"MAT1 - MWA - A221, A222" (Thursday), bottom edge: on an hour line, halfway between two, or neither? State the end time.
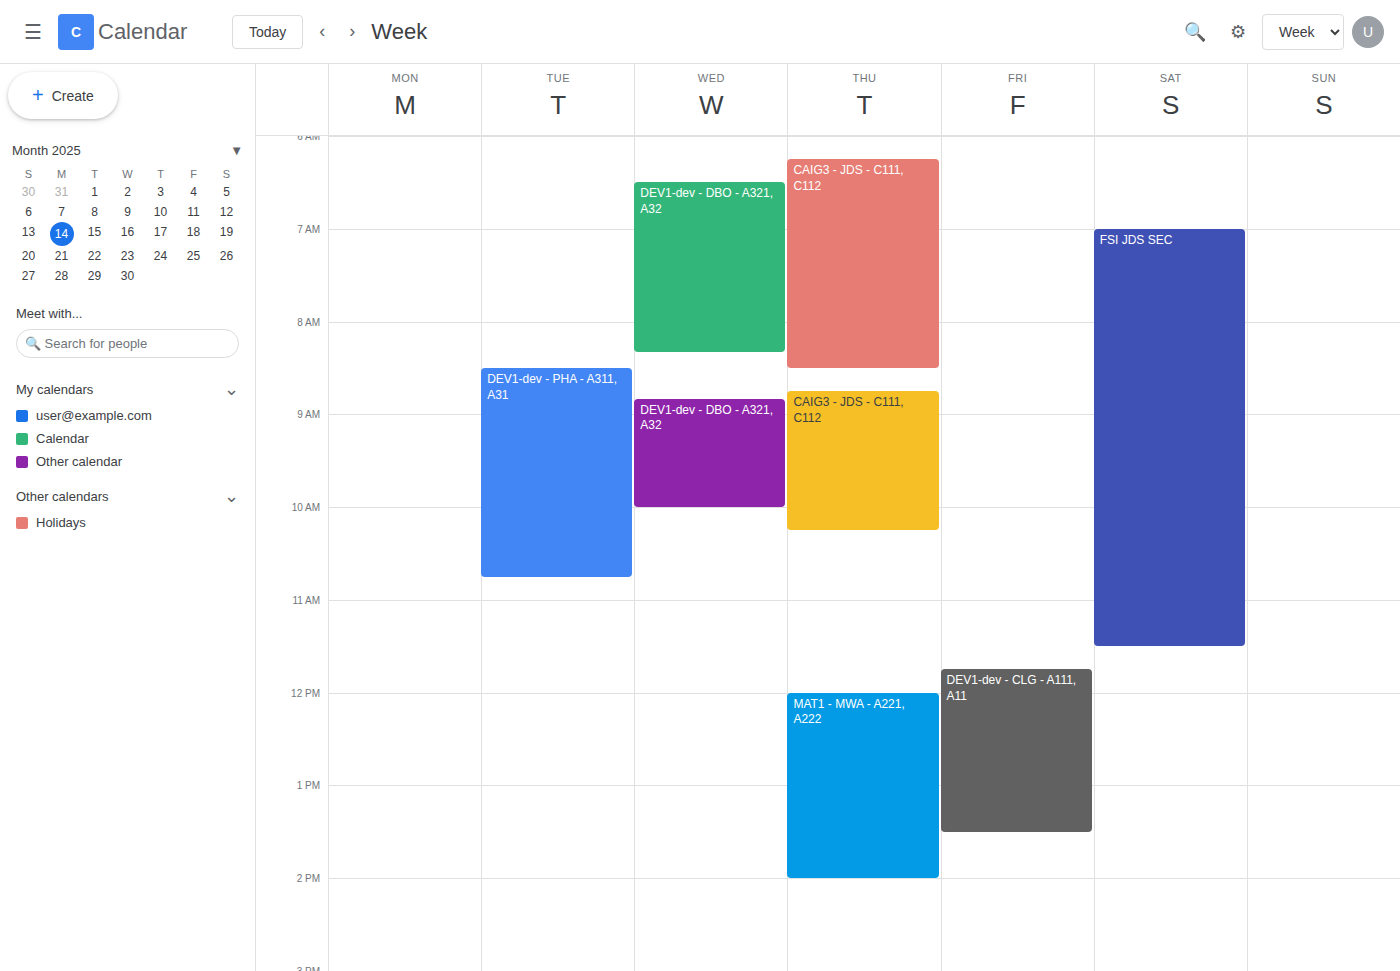
2:00 PM -- exactly on the 2 PM line.